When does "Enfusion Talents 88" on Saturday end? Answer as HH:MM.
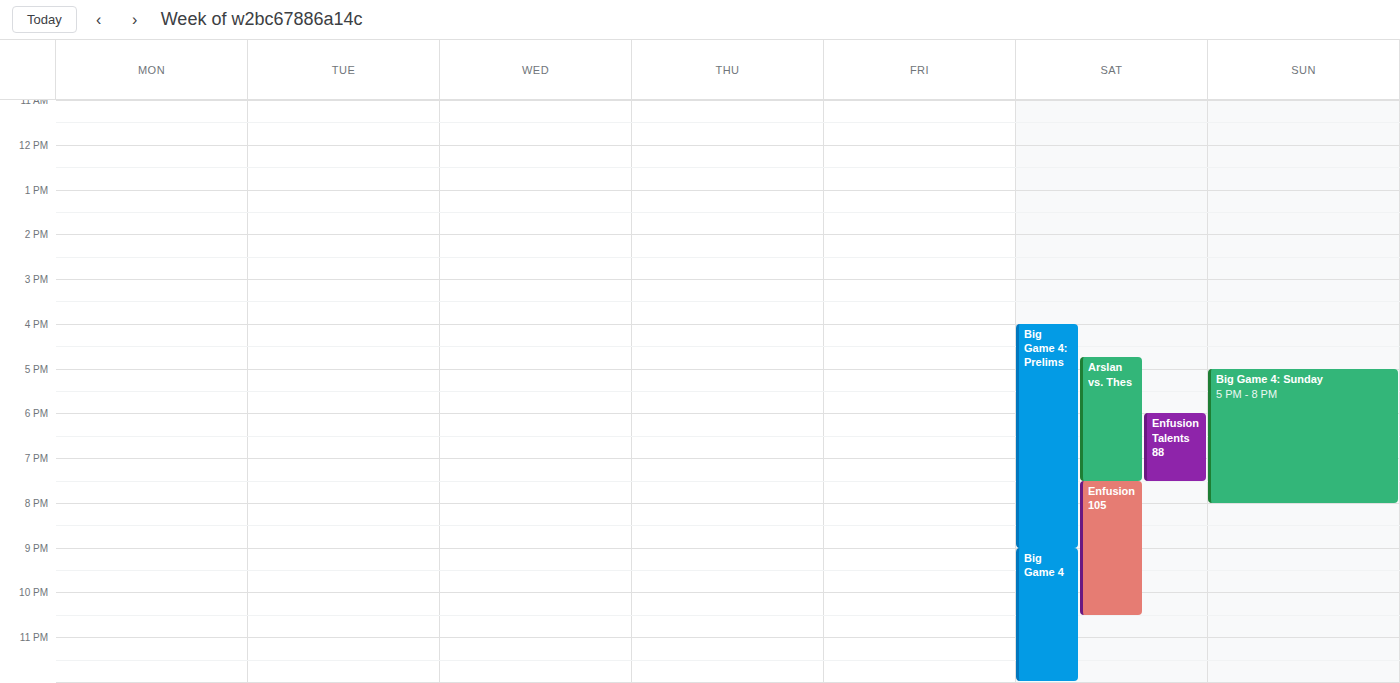
19:30